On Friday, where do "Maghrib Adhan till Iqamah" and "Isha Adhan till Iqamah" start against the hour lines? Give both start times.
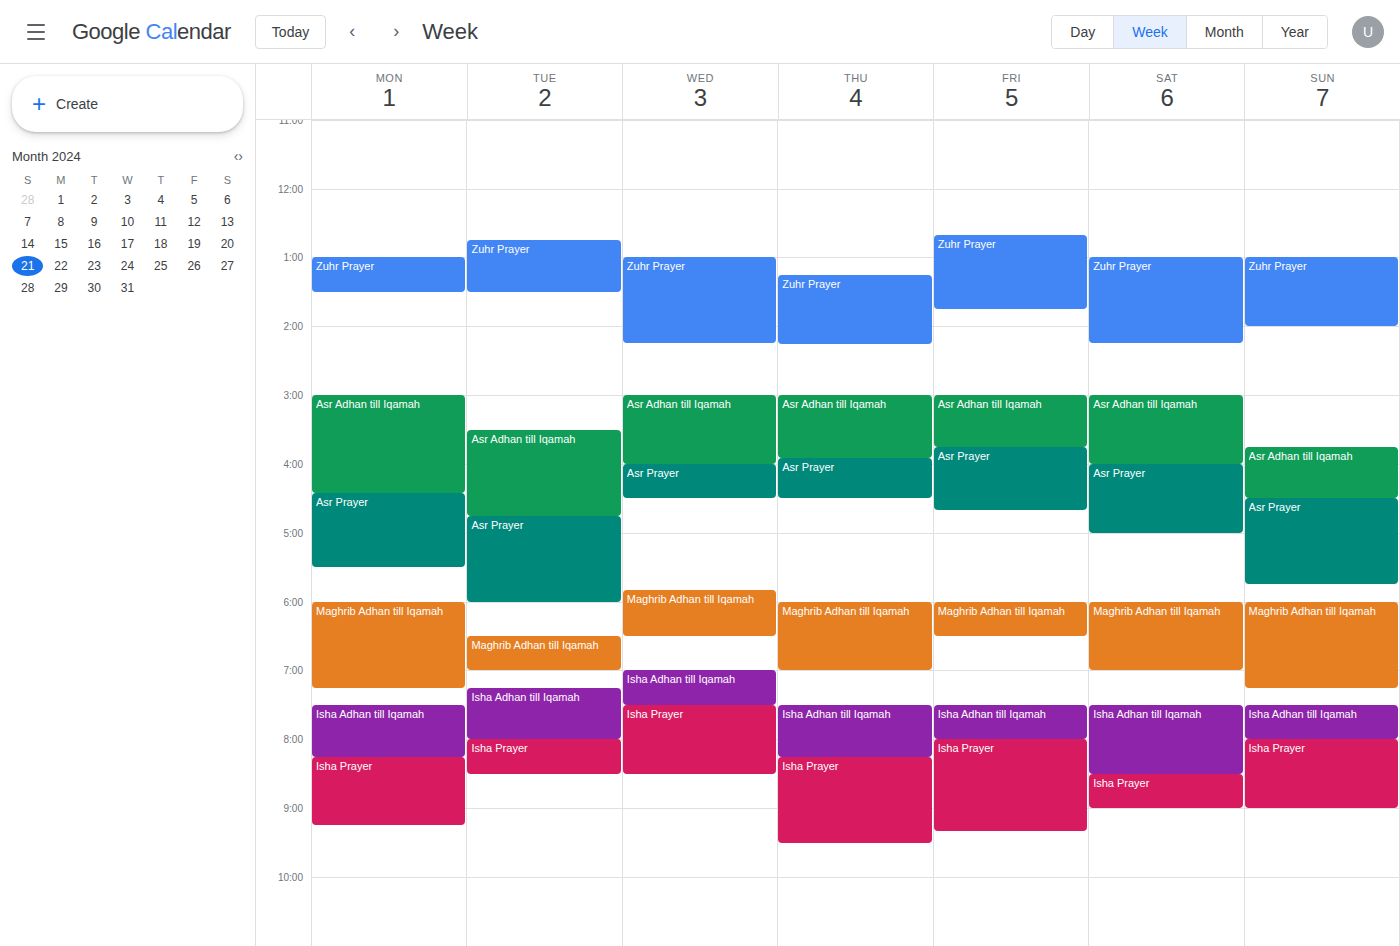
"Maghrib Adhan till Iqamah": 6:00 PM, exactly on the 6 PM line. "Isha Adhan till Iqamah": 7:30 PM, halfway between the 7 PM and 8 PM lines.